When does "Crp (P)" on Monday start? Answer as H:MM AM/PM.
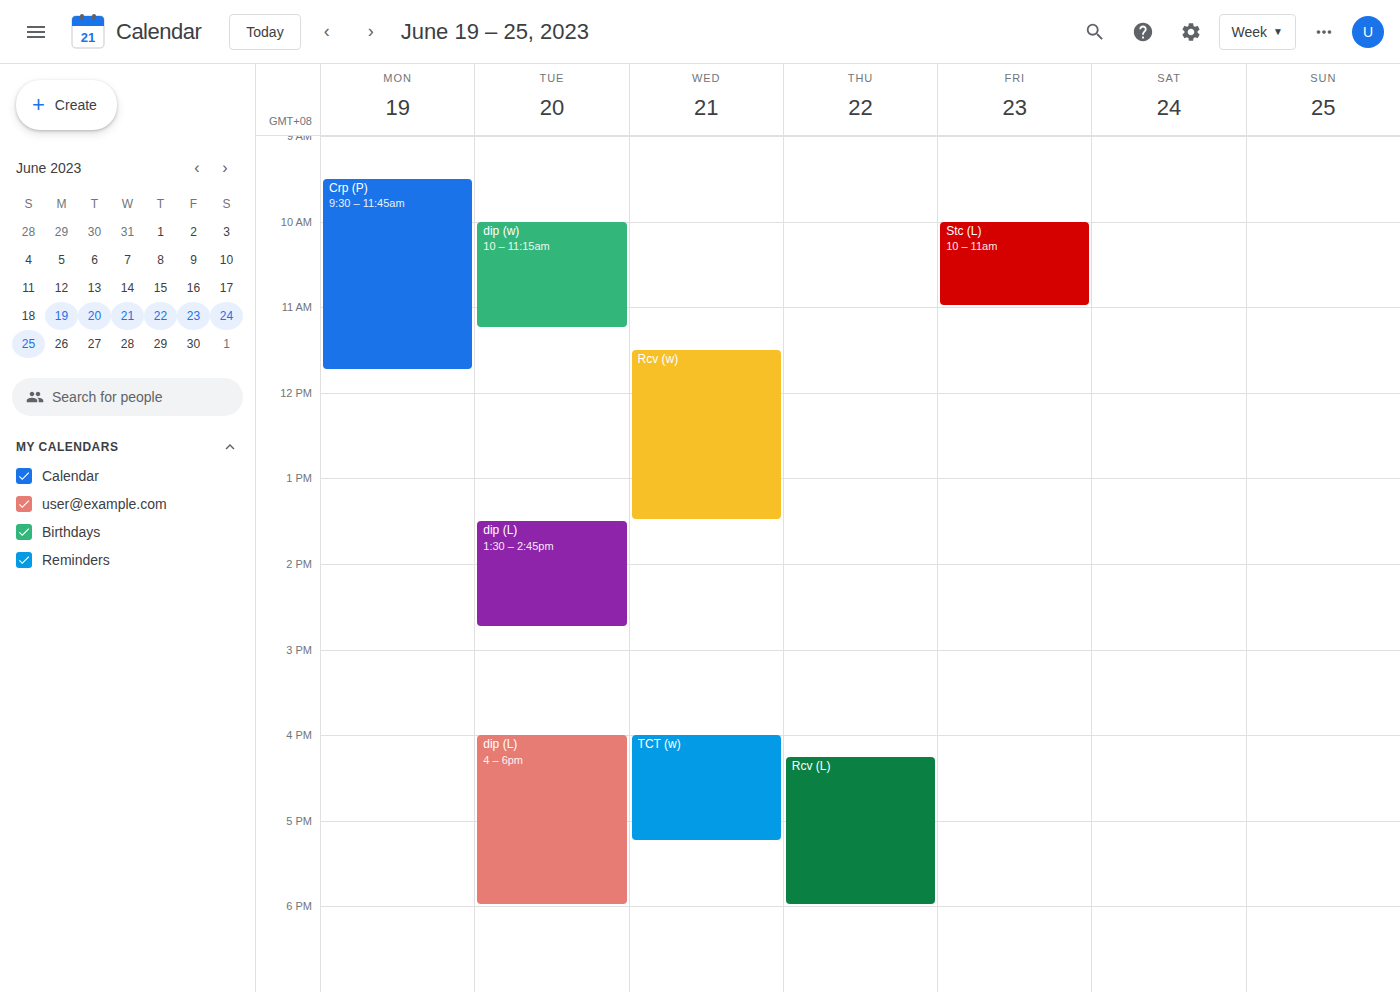
9:30 AM